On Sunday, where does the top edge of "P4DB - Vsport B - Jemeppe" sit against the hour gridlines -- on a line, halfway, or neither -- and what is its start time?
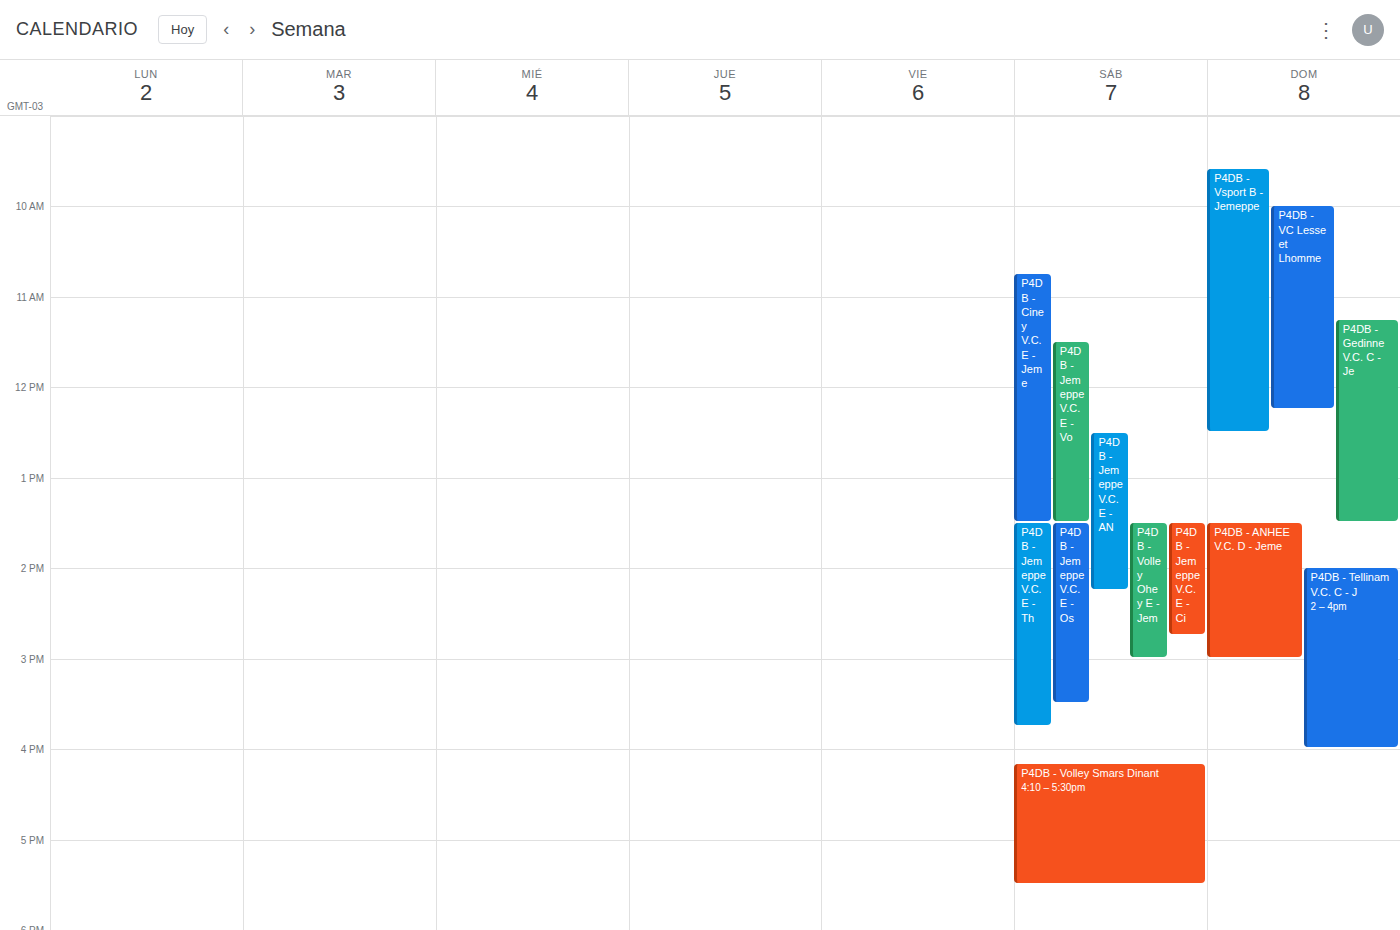
9:35 AM -- neither: 35 minutes below the 9 AM line and 25 minutes above the 10 AM line.